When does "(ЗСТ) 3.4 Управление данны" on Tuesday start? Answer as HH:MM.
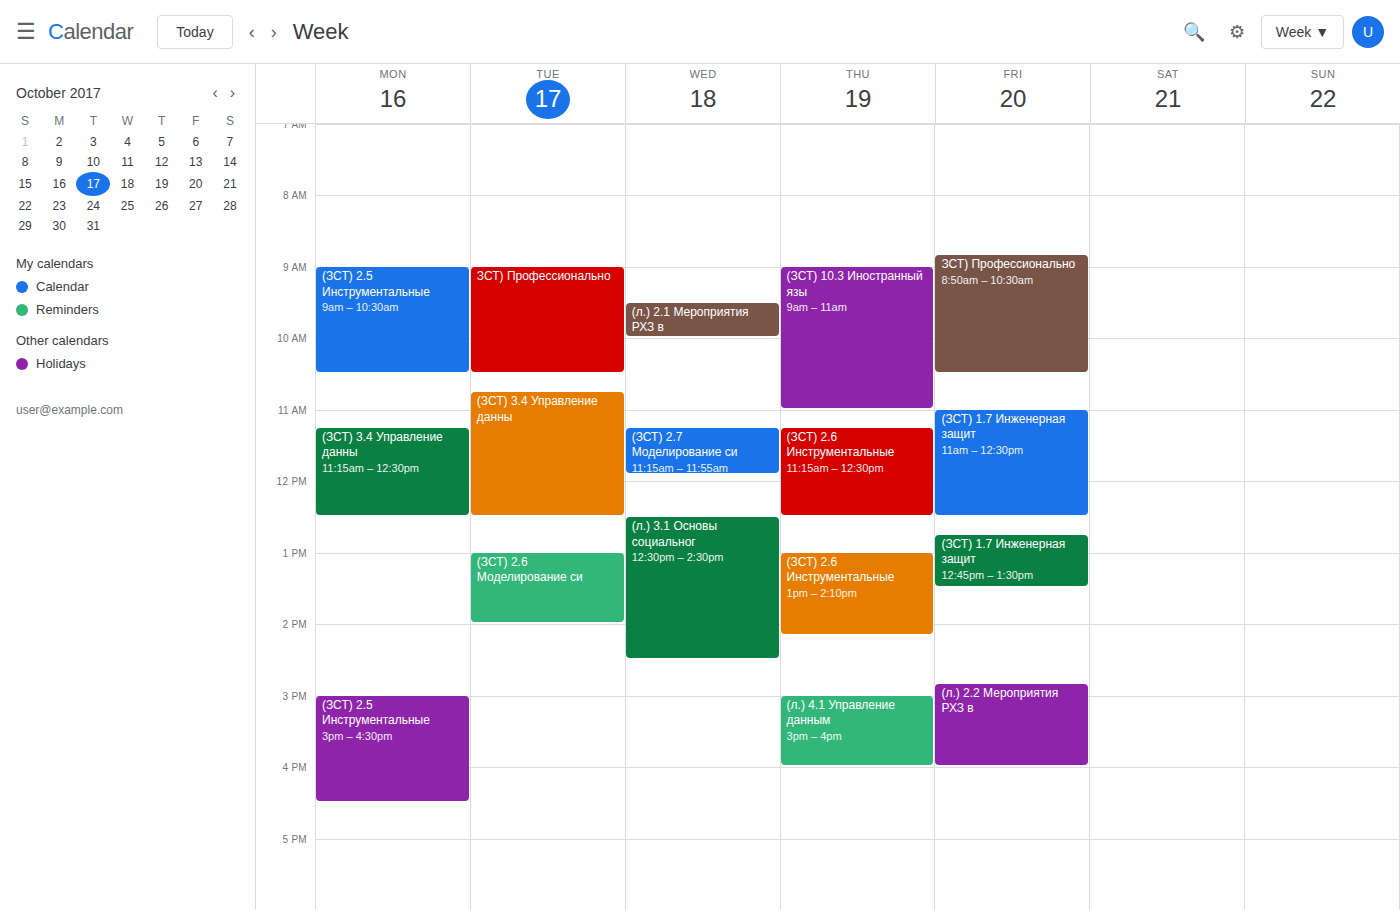
10:45